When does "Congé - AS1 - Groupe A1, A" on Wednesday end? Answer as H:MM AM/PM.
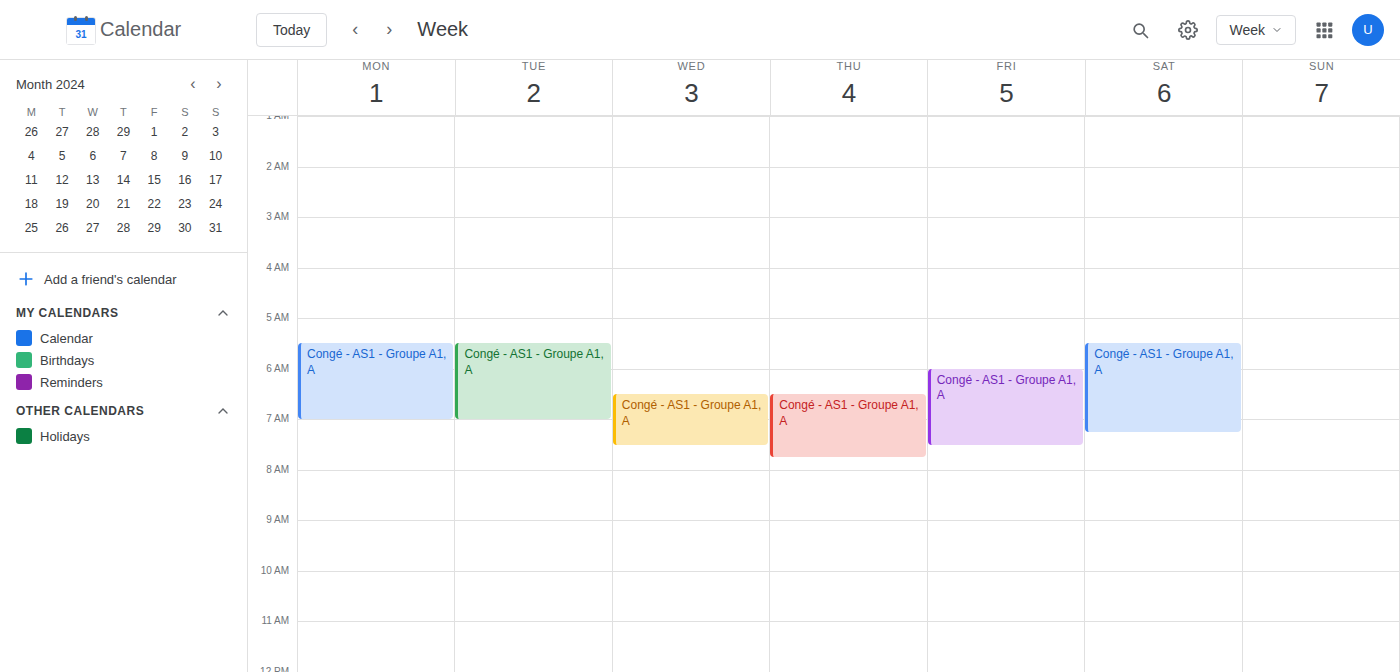
7:30 AM